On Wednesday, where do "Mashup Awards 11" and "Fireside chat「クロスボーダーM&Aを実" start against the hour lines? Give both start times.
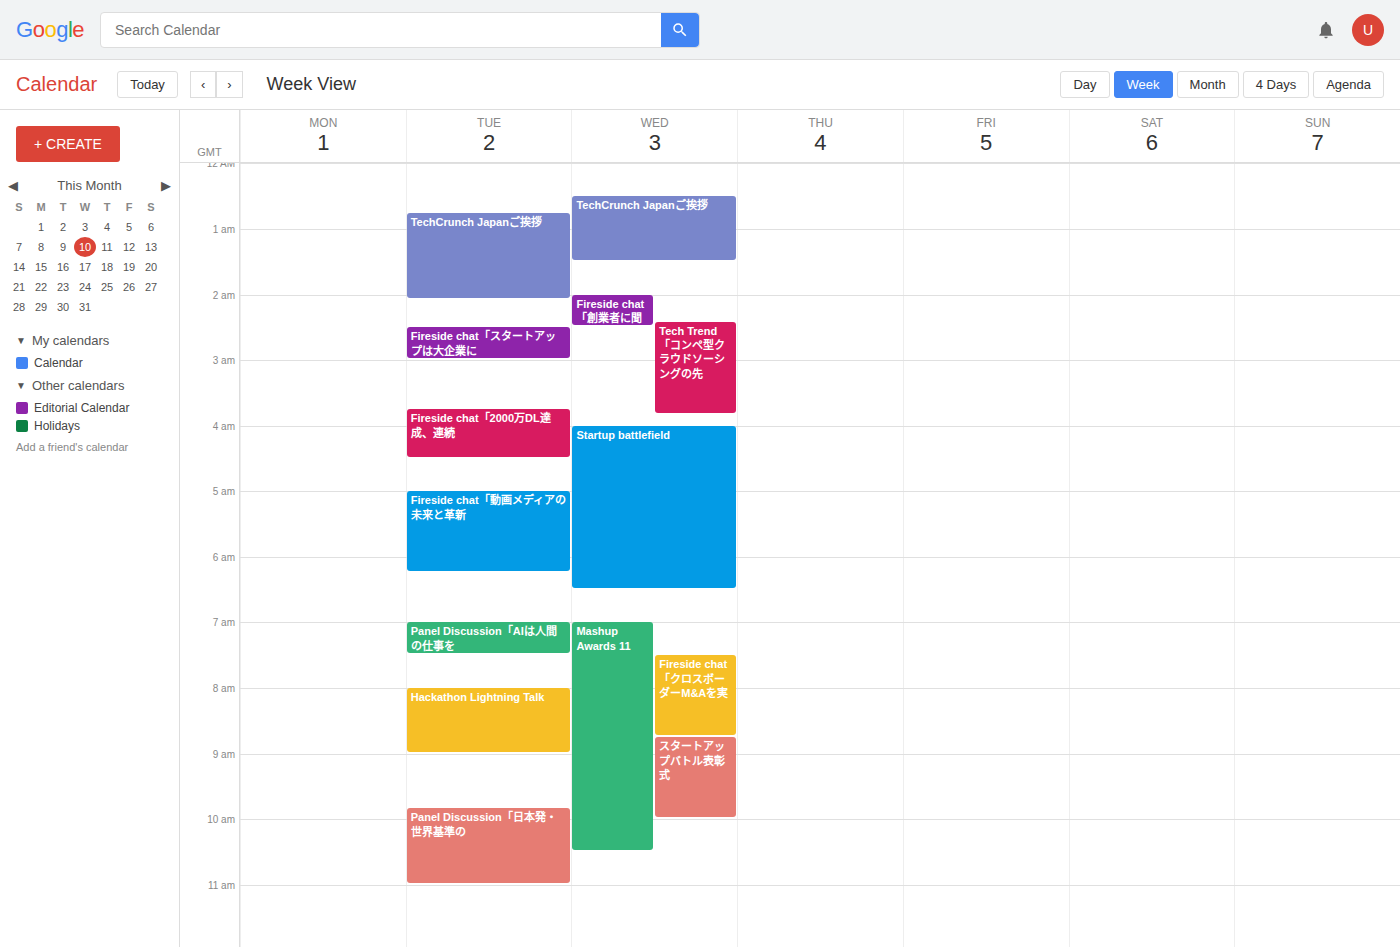
"Mashup Awards 11": 7:00 AM, exactly on the 7 AM line. "Fireside chat「クロスボーダーM&Aを実": 7:30 AM, halfway between the 7 AM and 8 AM lines.